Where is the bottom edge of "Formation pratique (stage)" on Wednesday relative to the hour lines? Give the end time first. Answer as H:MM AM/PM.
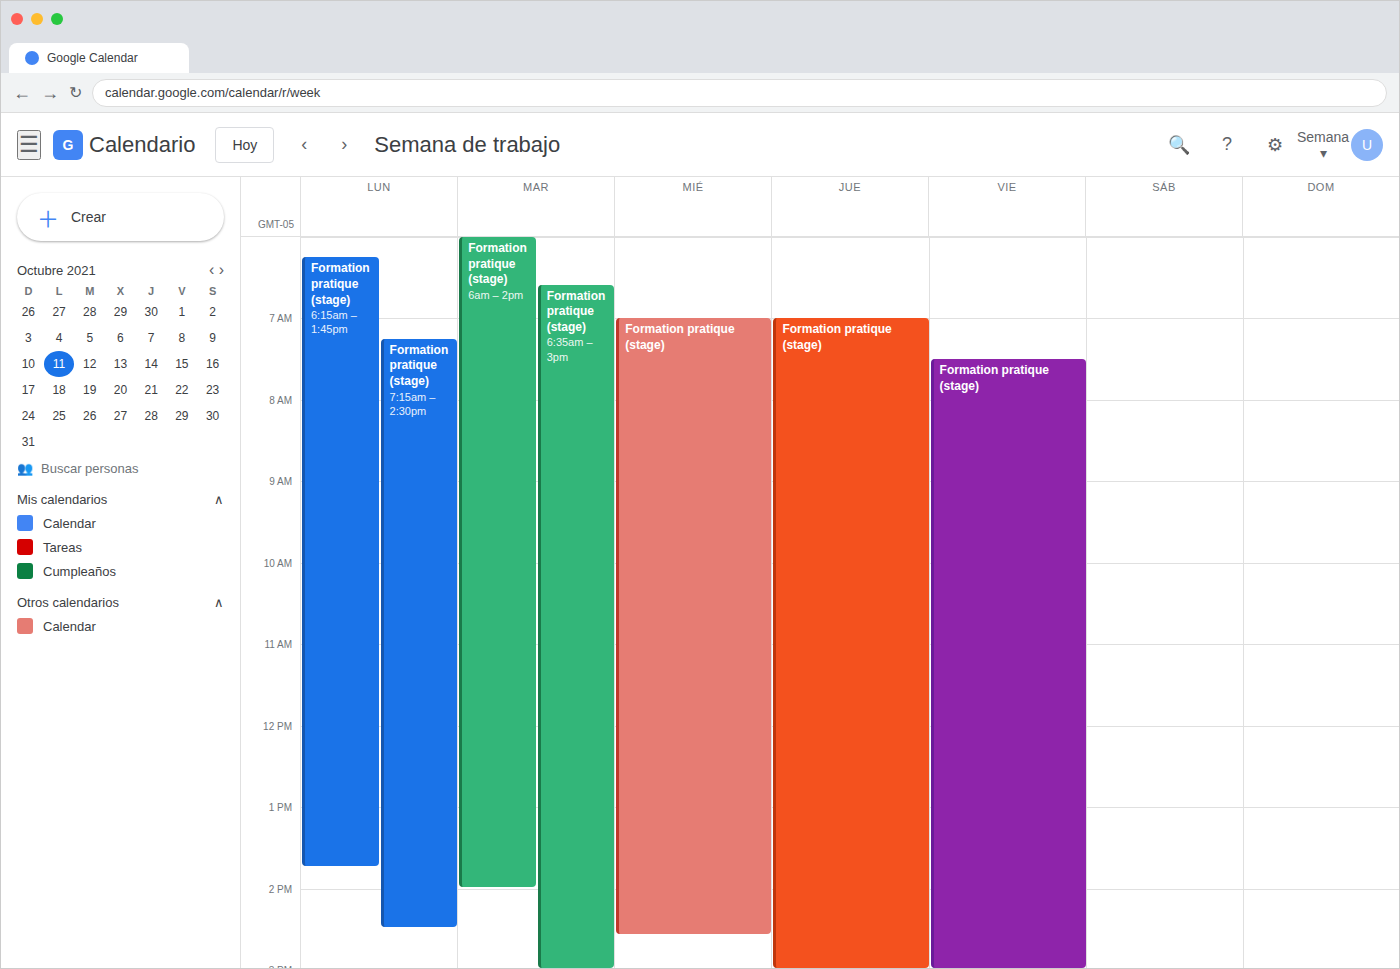
2:35 PM -- neither: 35 minutes below the 2 PM line and 25 minutes above the 3 PM line.